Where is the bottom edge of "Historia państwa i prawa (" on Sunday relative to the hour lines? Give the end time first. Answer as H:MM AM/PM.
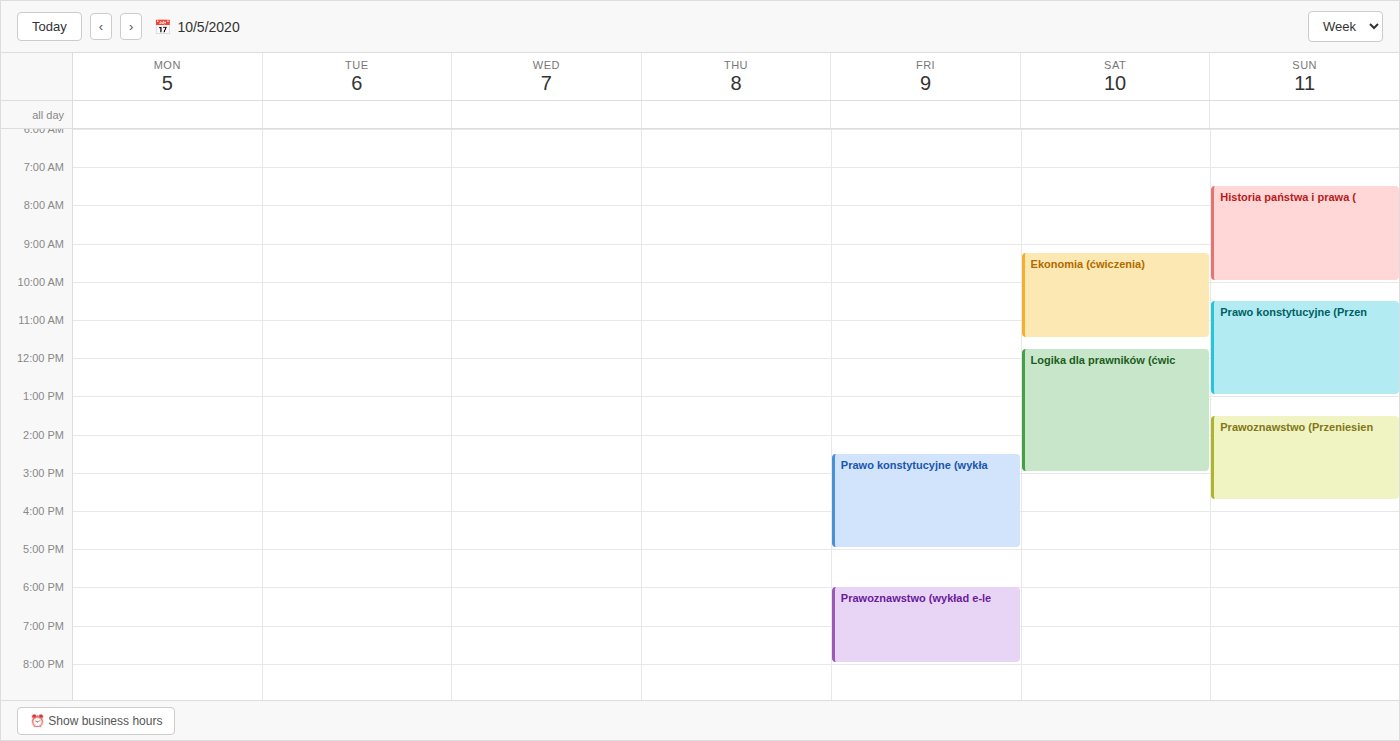
10:00 AM -- exactly on the 10 AM line.